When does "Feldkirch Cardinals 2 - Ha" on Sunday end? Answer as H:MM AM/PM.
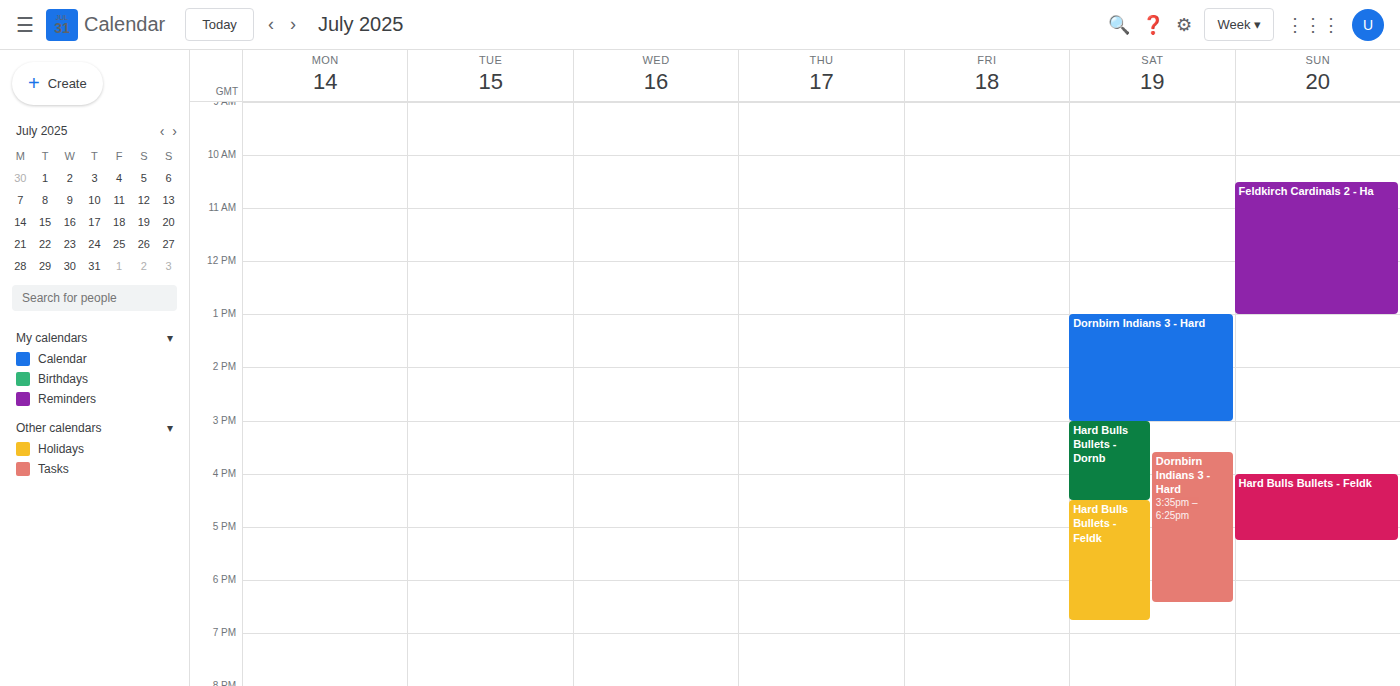
1:00 PM